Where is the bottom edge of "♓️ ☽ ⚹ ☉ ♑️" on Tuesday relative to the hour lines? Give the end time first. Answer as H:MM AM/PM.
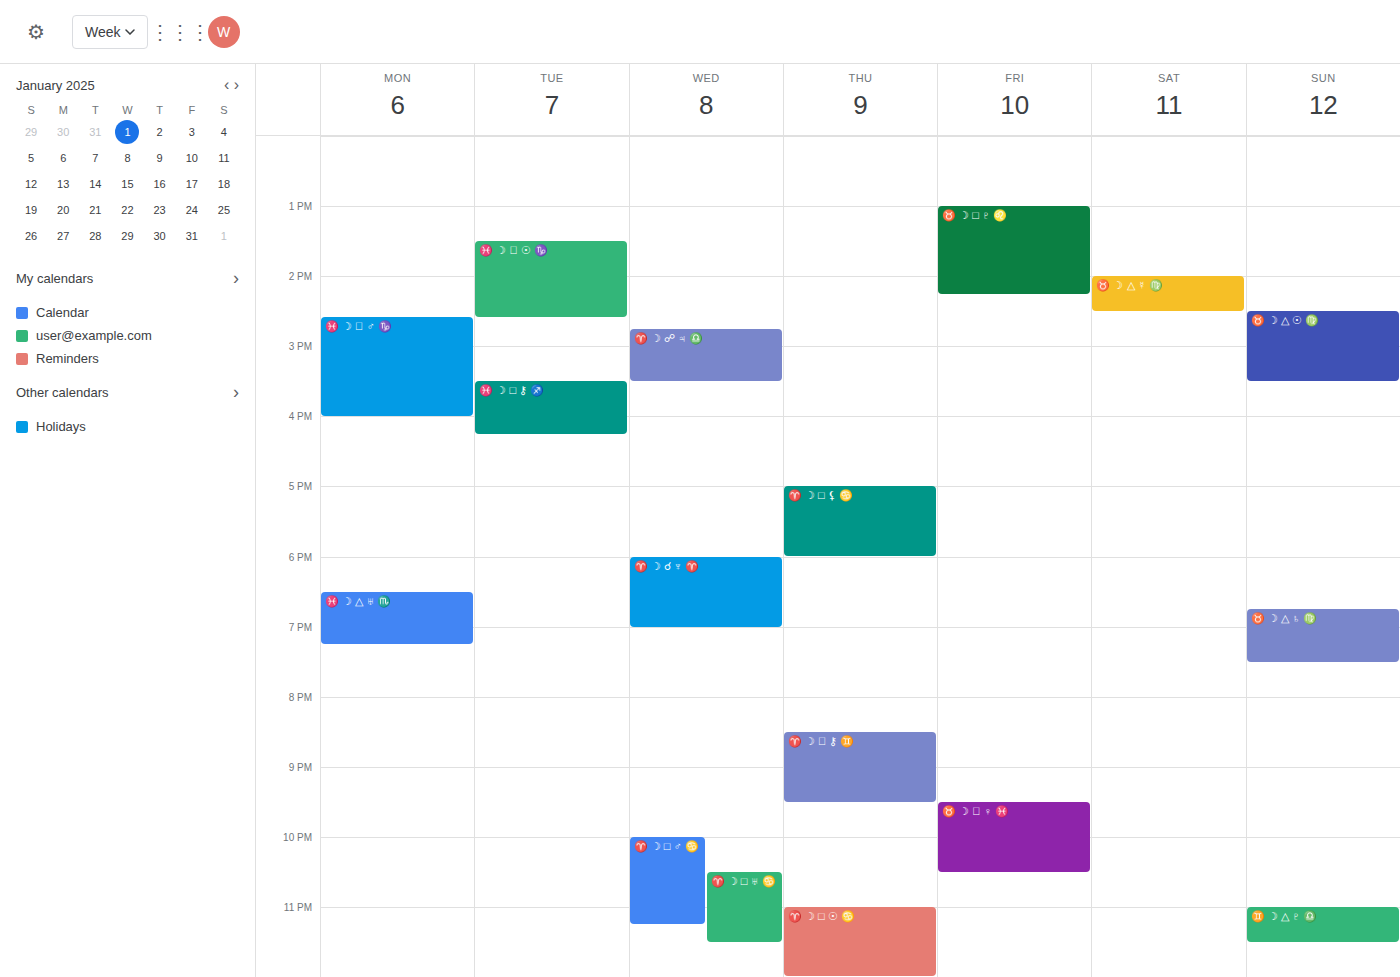
2:35 PM -- neither: 35 minutes below the 2 PM line and 25 minutes above the 3 PM line.